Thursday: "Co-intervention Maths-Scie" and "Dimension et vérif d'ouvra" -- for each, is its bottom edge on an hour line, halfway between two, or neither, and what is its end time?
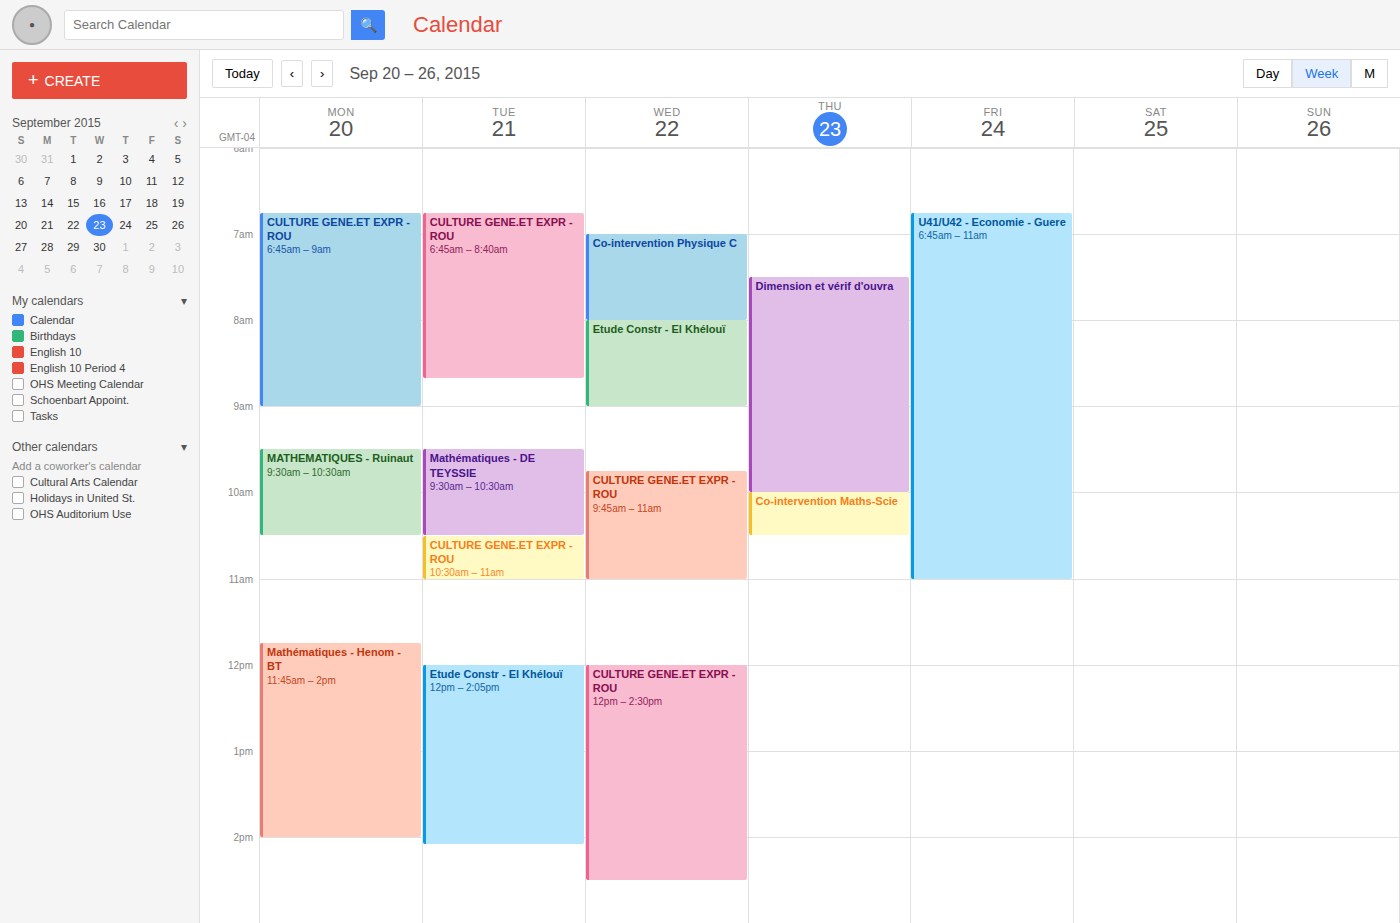
"Co-intervention Maths-Scie": 10:30 AM, halfway between the 10 AM and 11 AM lines. "Dimension et vérif d'ouvra": 10:00 AM, exactly on the 10 AM line.